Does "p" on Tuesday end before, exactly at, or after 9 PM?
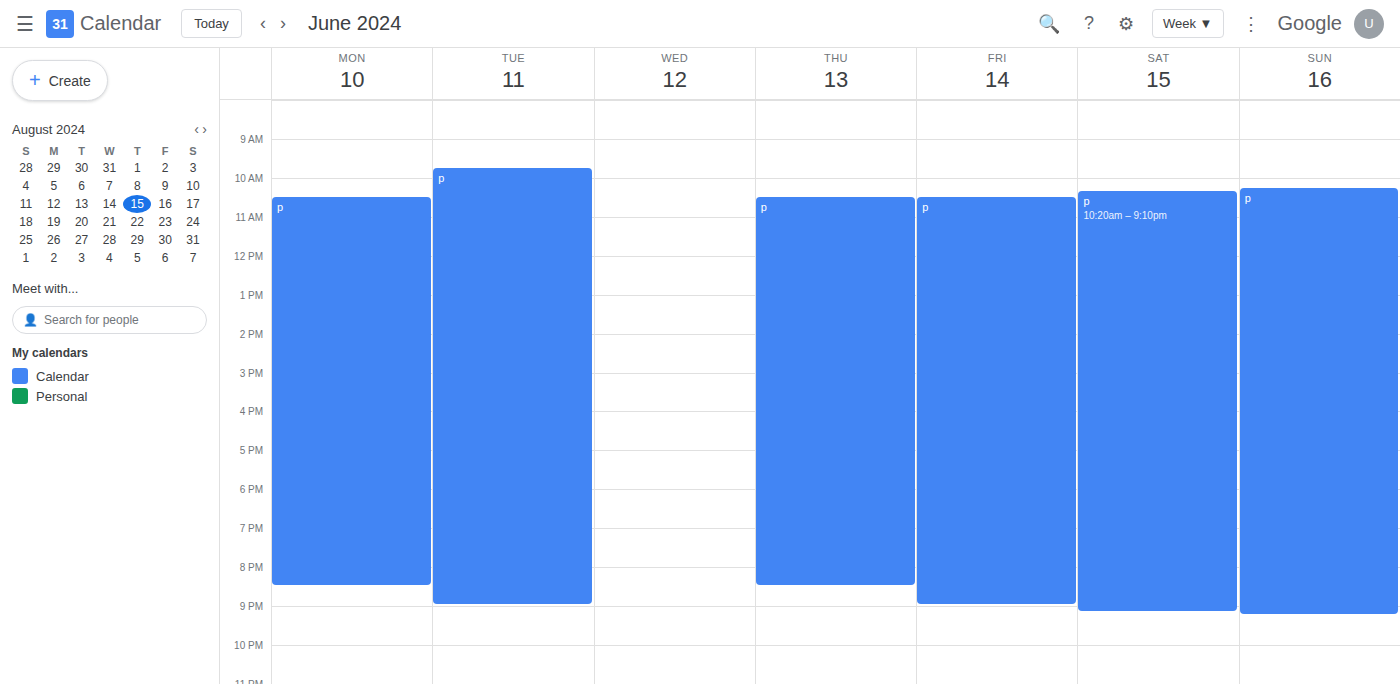
9:00 PM -- exactly at 9 PM, on the 9 PM line.